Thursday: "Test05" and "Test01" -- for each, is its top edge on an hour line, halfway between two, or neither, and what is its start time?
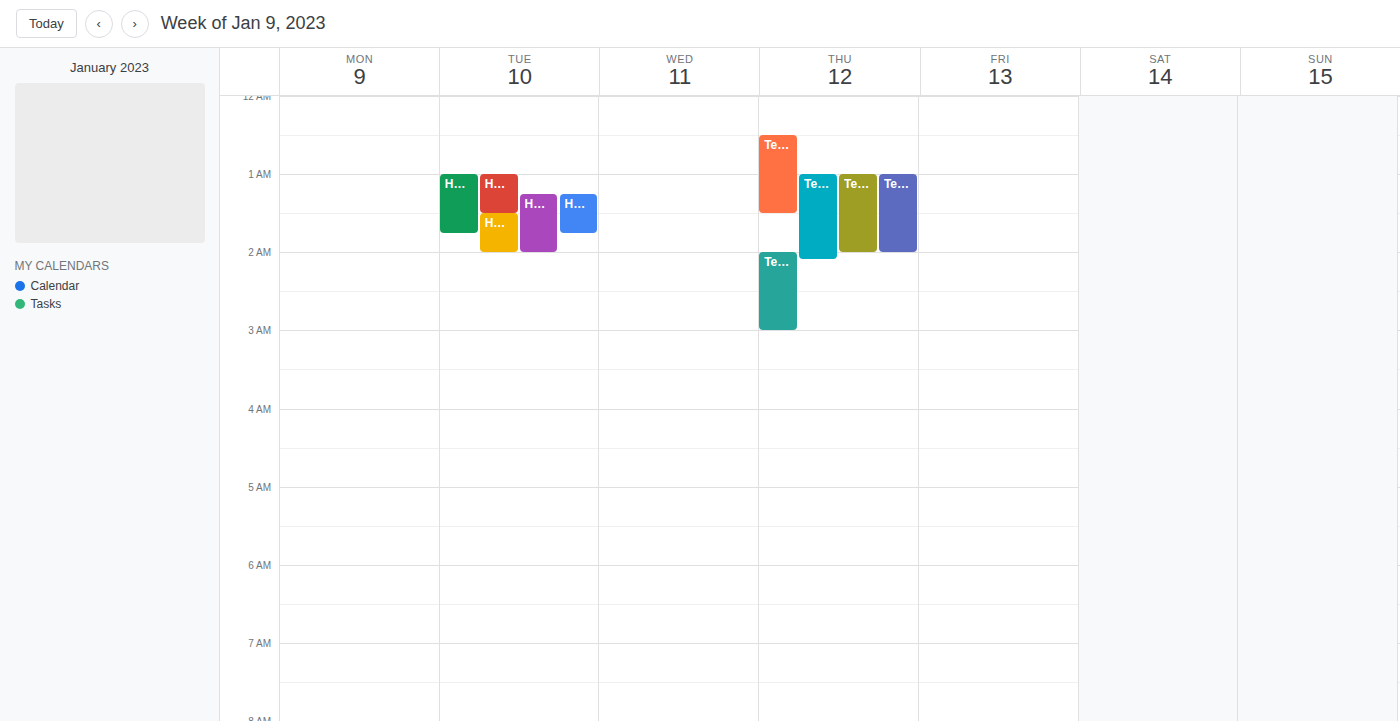
"Test05": 2:00 AM, exactly on the 2 AM line. "Test01": 1:00 AM, exactly on the 1 AM line.